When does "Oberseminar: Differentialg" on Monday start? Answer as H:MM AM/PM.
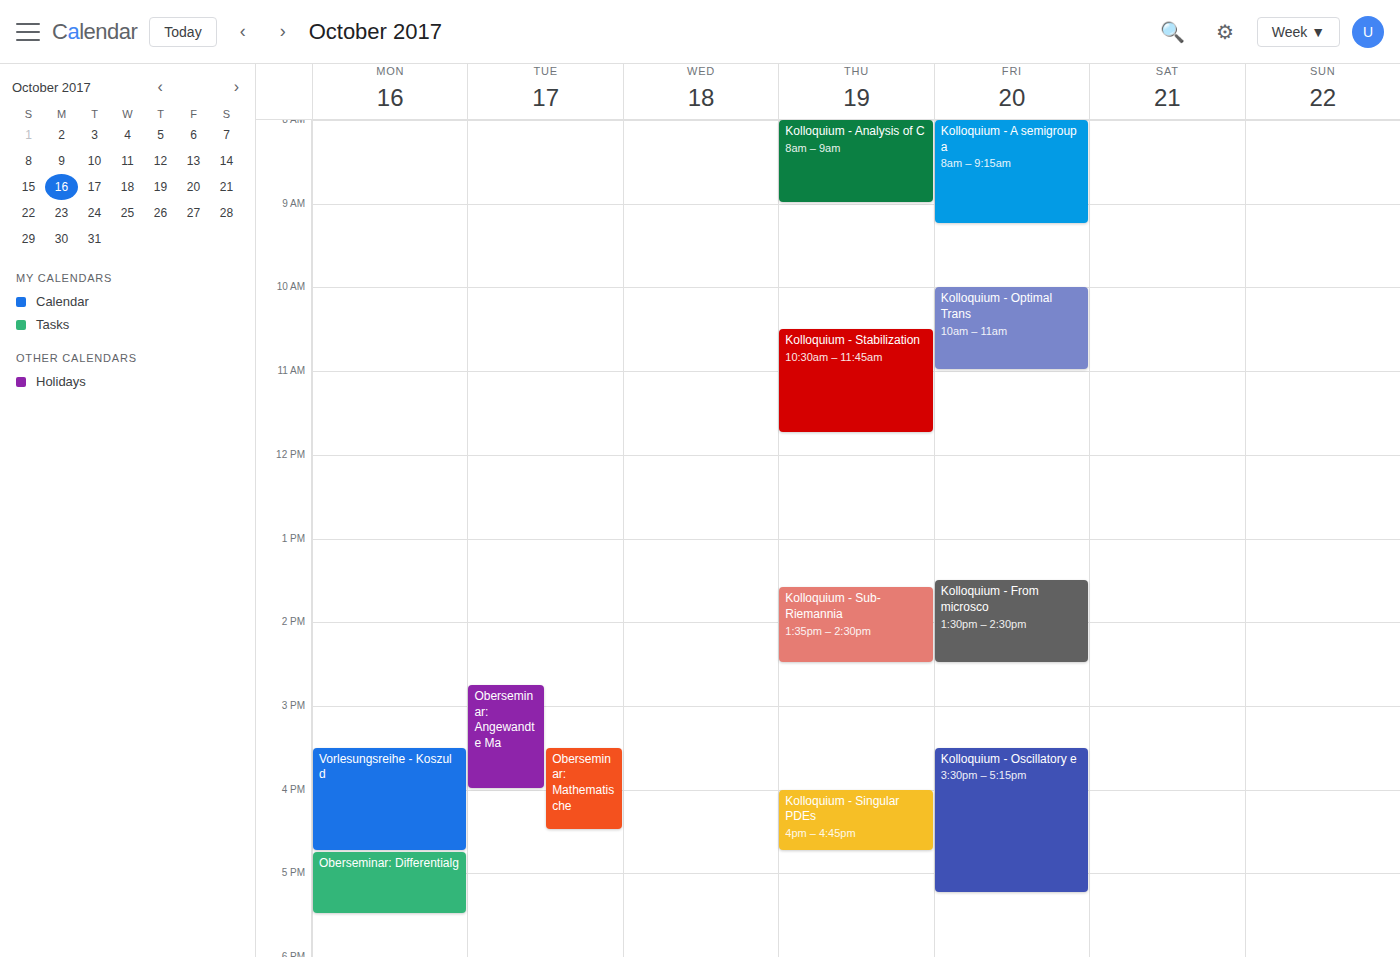
4:45 PM